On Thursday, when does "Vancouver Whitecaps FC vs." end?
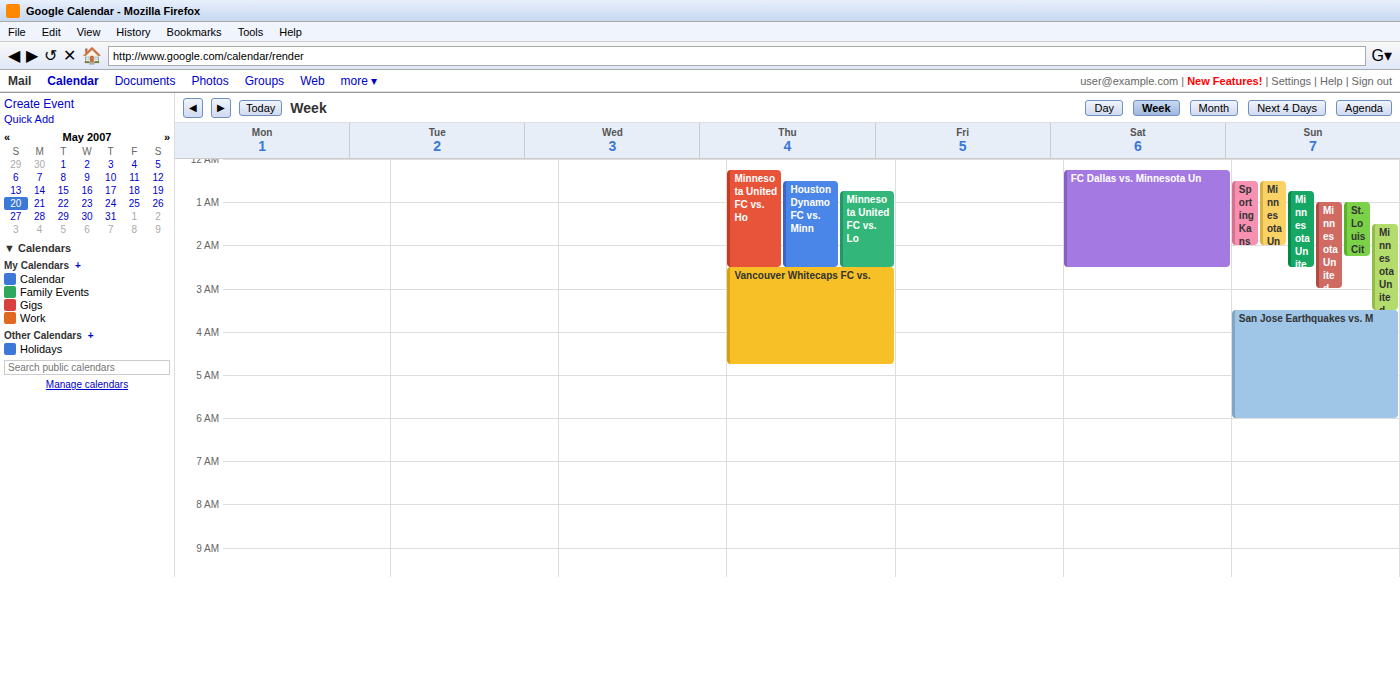
4:45 AM